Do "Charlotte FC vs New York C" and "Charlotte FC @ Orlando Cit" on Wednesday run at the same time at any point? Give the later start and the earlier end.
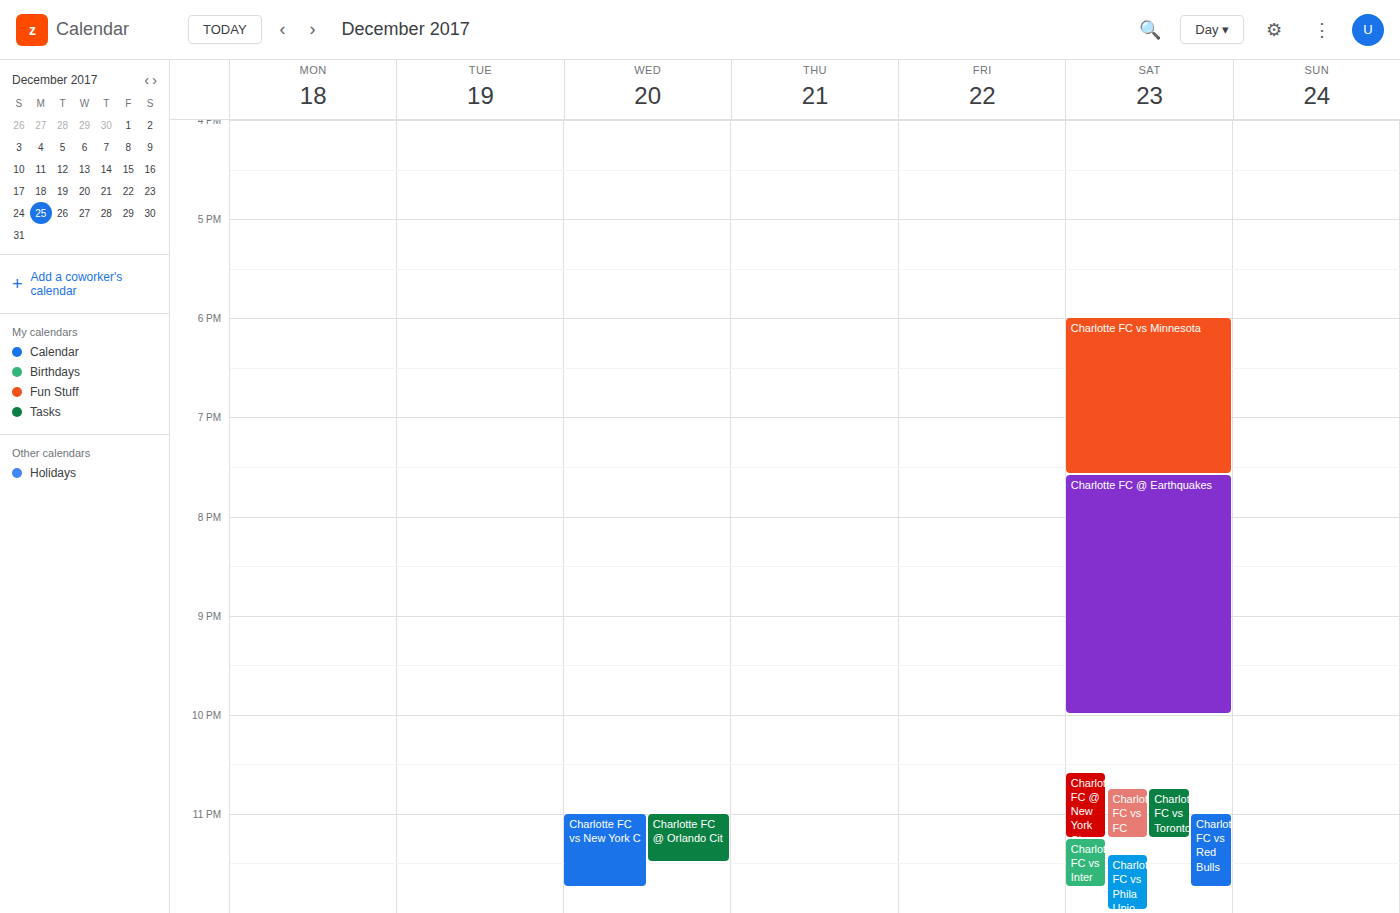
"Charlotte FC vs New York C" starts at 11:00 PM, before "Charlotte FC @ Orlando Cit" ends at 11:30 PM -- they overlap.